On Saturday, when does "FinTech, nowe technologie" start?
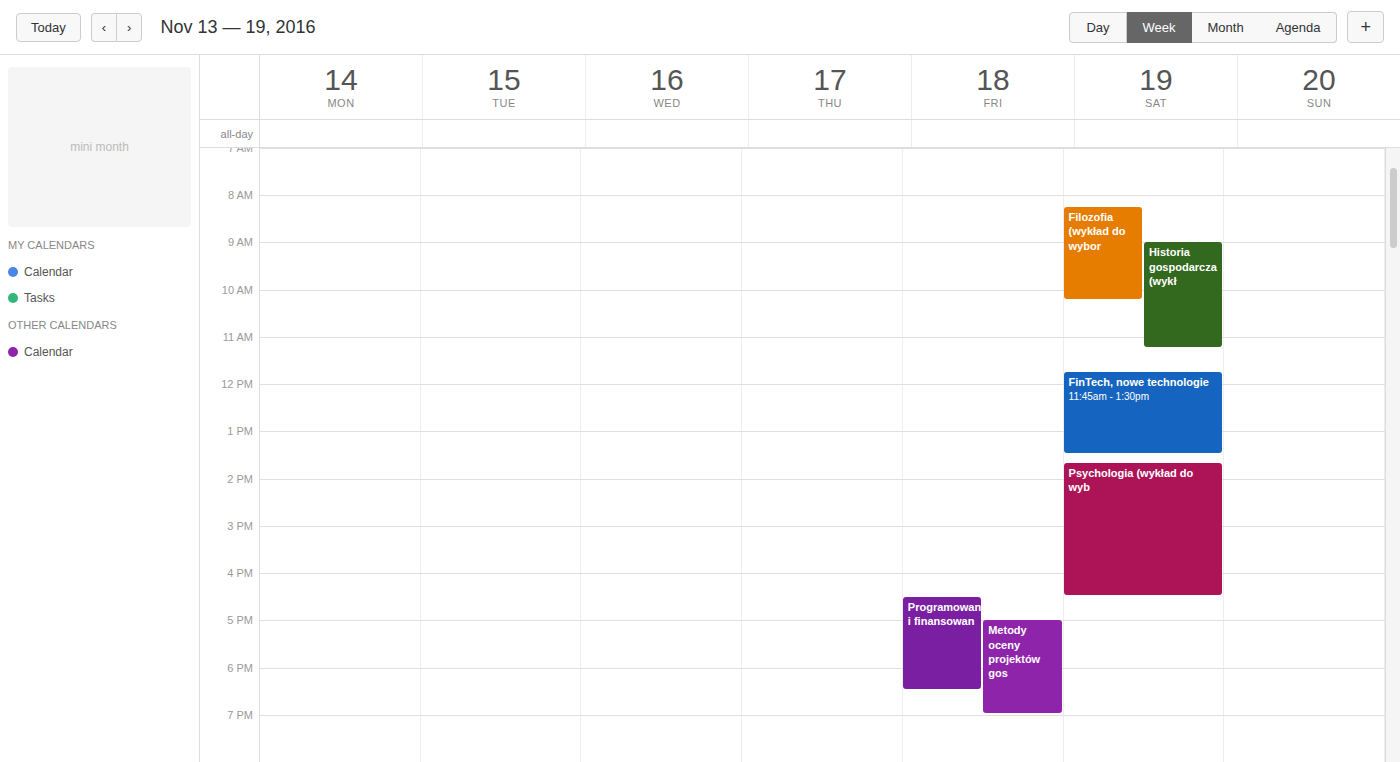
11:45 AM